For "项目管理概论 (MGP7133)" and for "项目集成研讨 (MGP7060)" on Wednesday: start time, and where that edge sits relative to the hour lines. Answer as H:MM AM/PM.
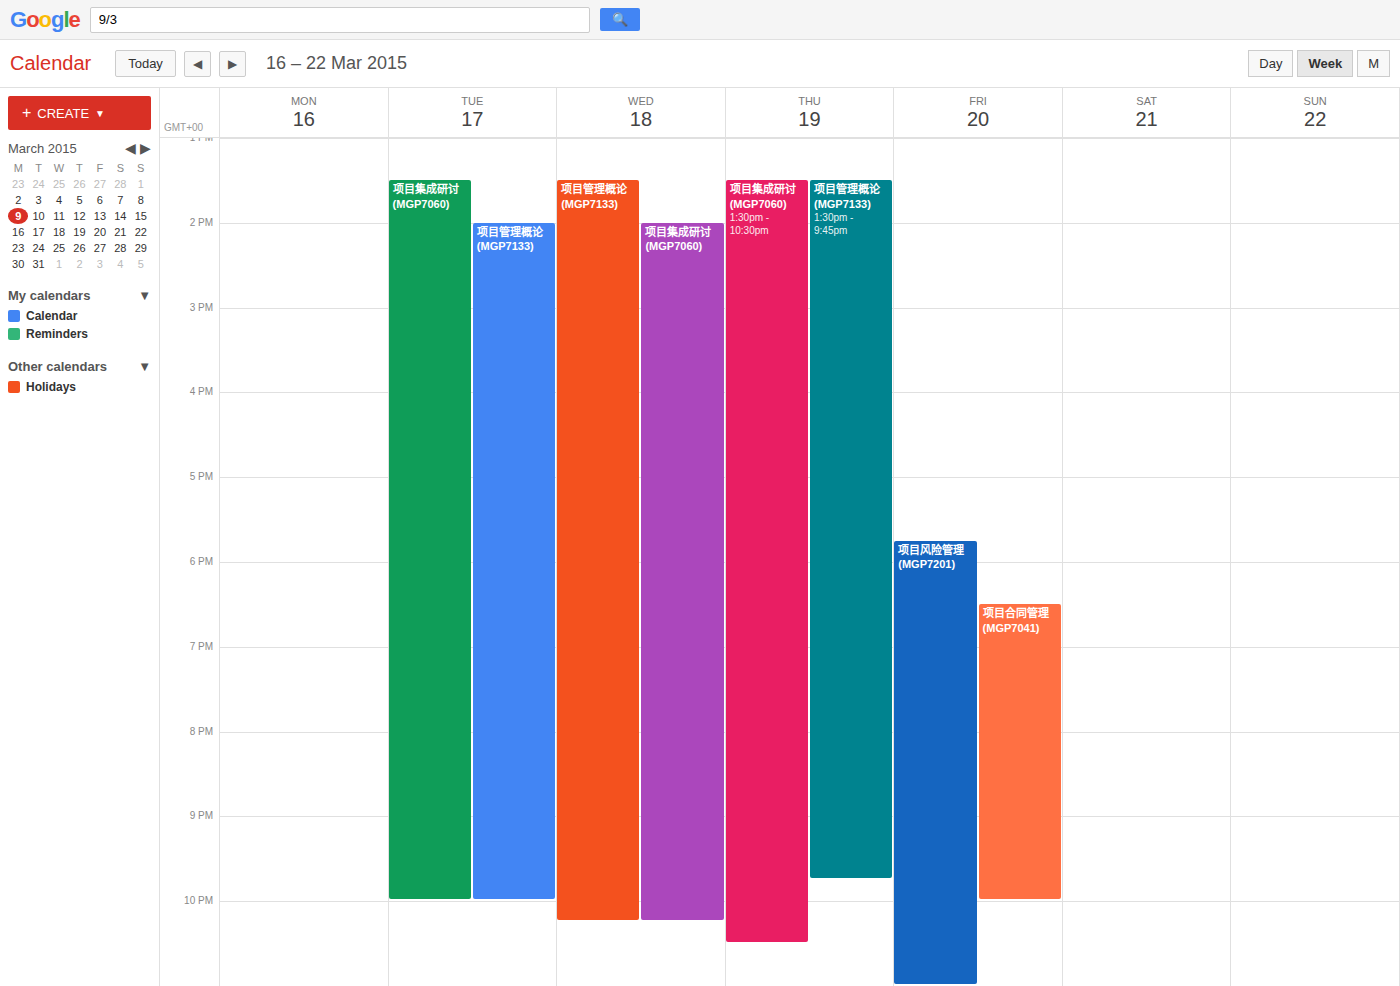
"项目管理概论 (MGP7133)": 1:30 PM, halfway between the 1 PM and 2 PM lines. "项目集成研讨 (MGP7060)": 2:00 PM, exactly on the 2 PM line.